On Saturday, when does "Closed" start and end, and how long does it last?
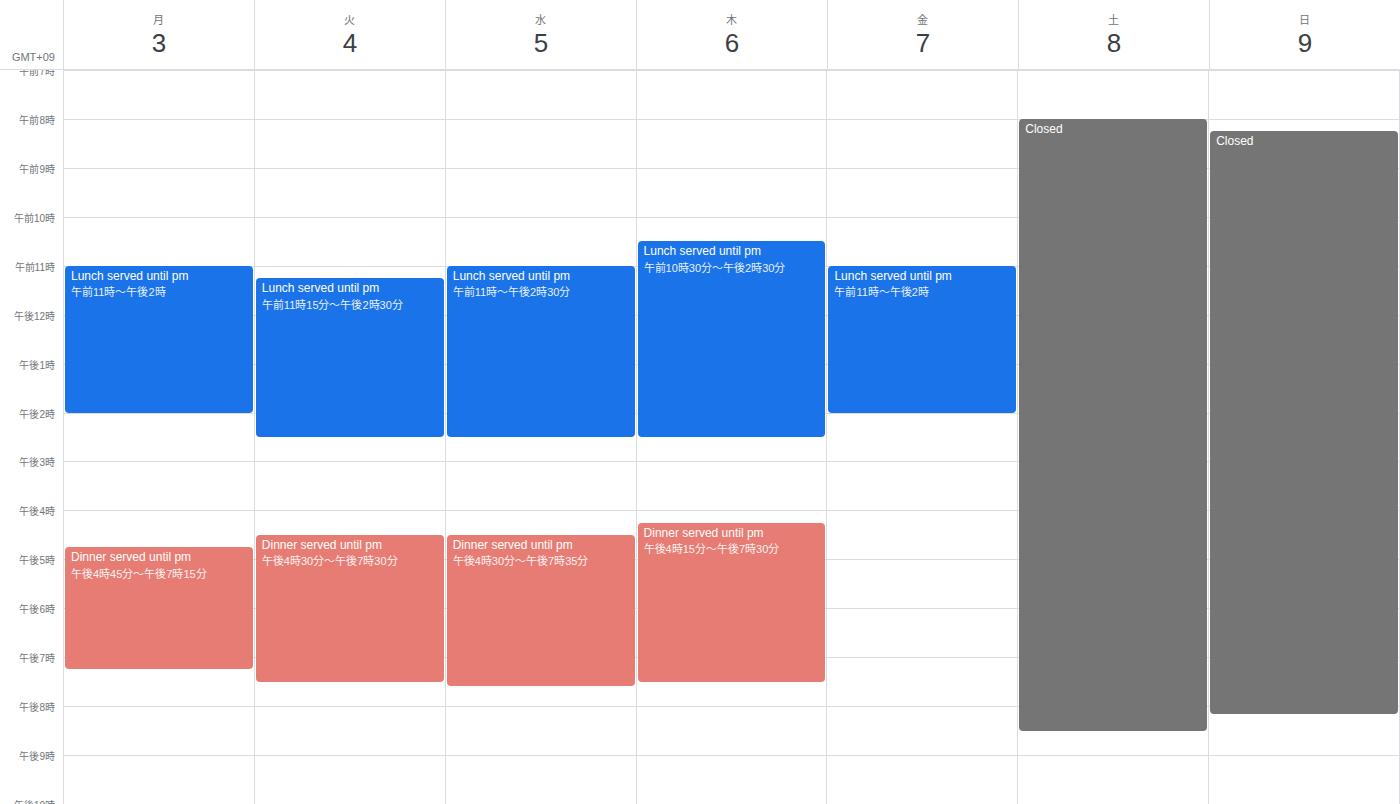
8:00 AM to 8:30 PM, 12 hours 30 minutes